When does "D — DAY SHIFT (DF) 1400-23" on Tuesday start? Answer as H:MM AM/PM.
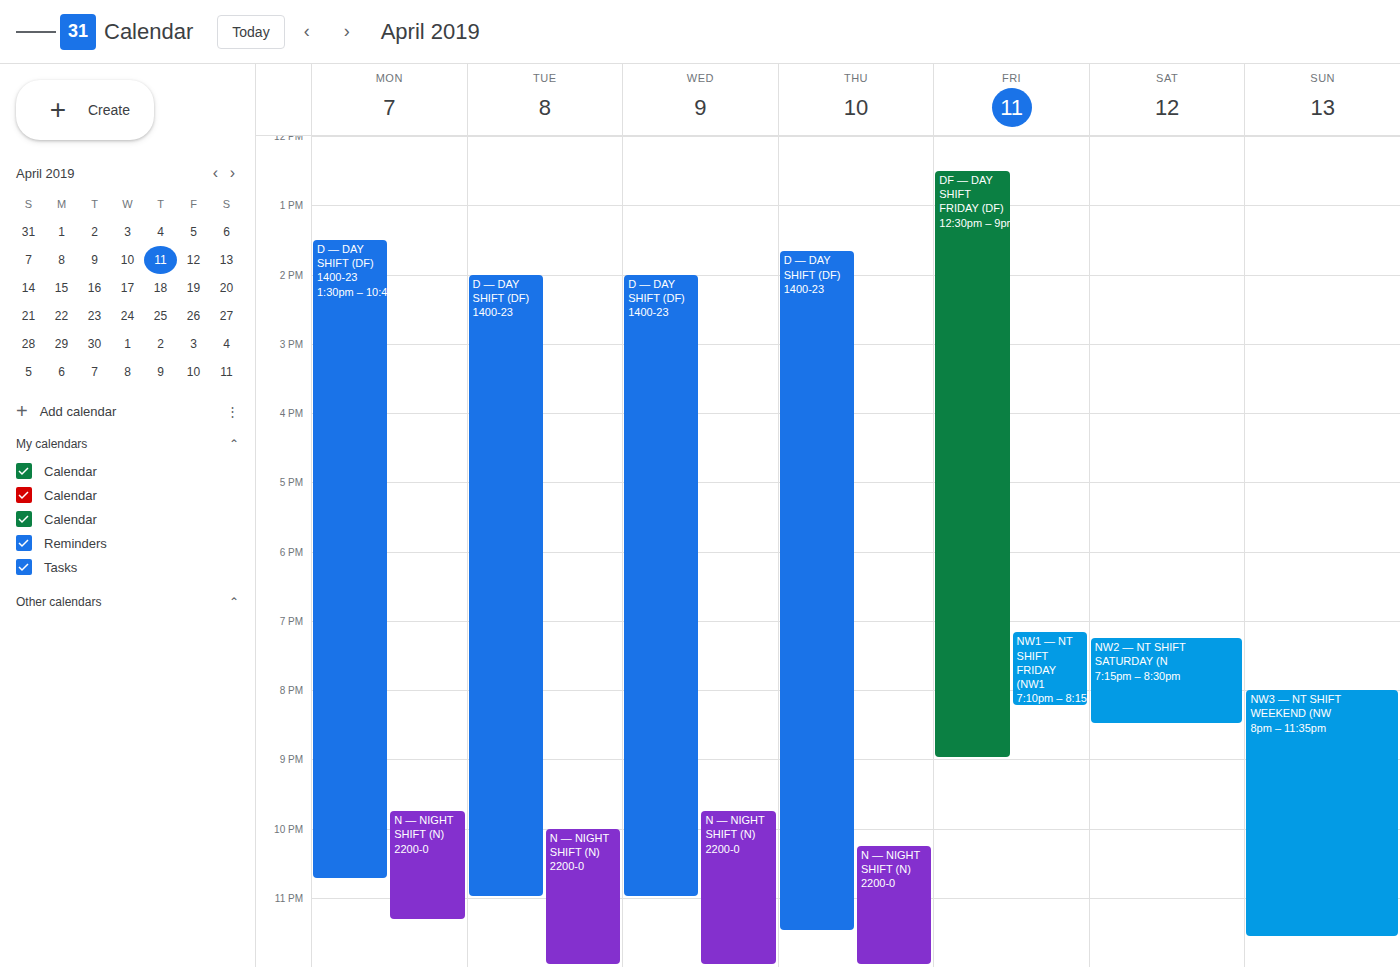
2:00 PM